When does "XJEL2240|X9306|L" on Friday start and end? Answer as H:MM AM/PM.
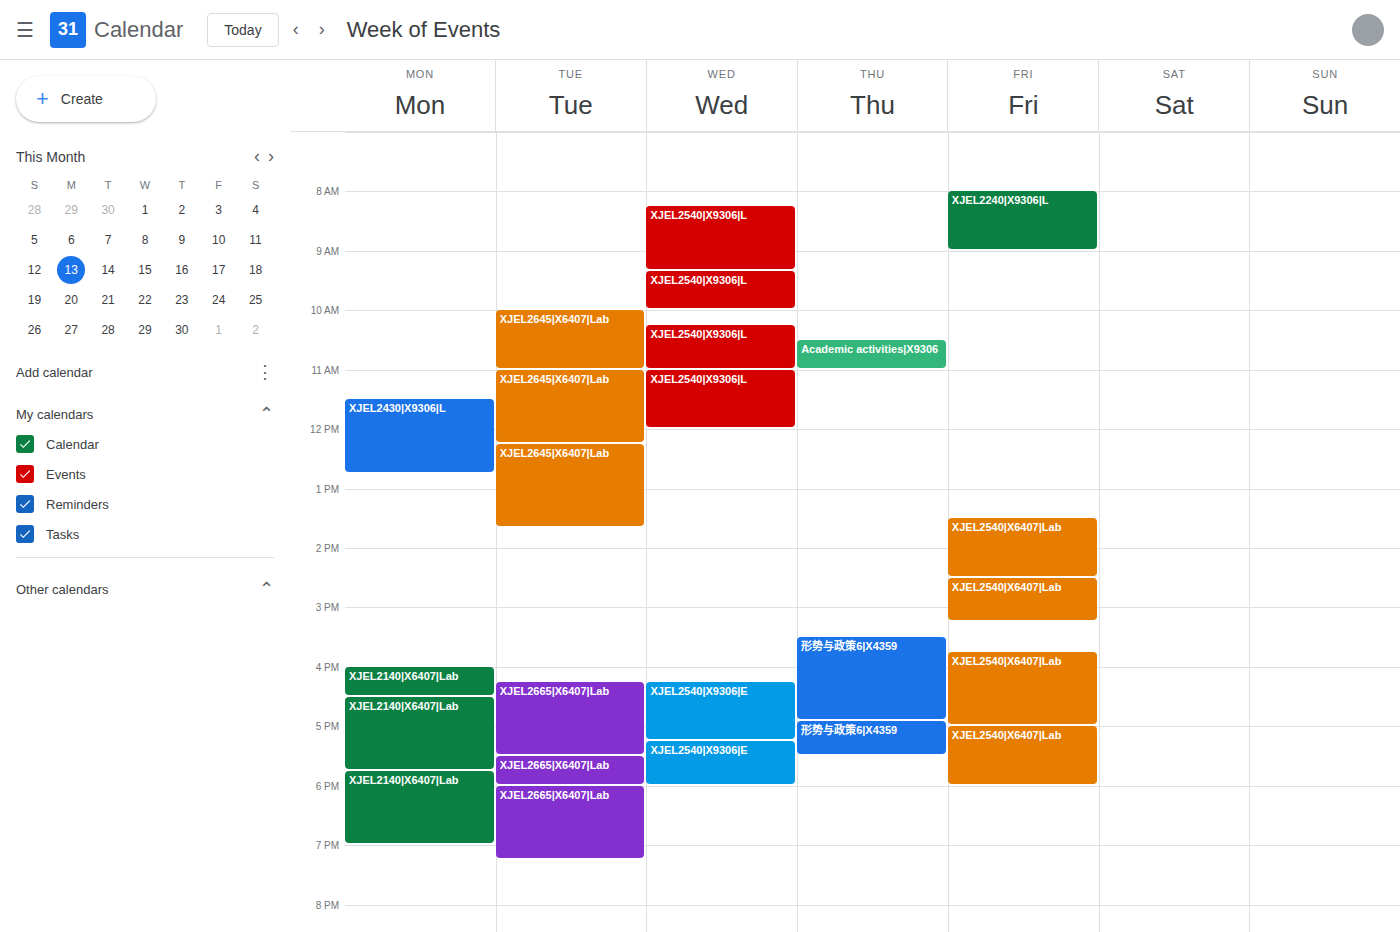
8:00 AM to 9:00 AM